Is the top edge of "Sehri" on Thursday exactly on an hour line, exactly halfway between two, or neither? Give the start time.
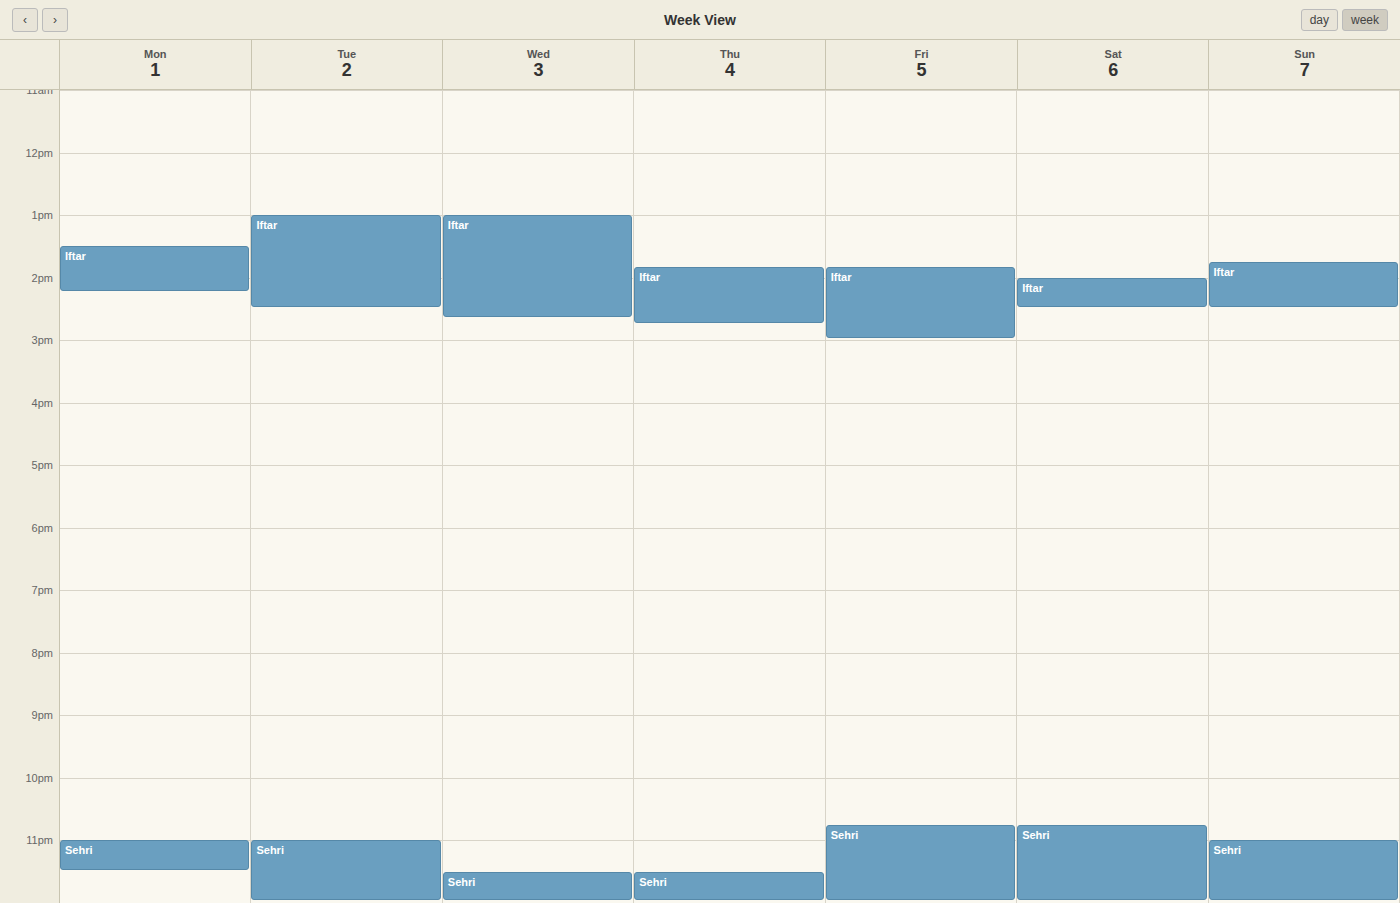
11:30 PM -- halfway between the 11 PM and 12 AM lines.